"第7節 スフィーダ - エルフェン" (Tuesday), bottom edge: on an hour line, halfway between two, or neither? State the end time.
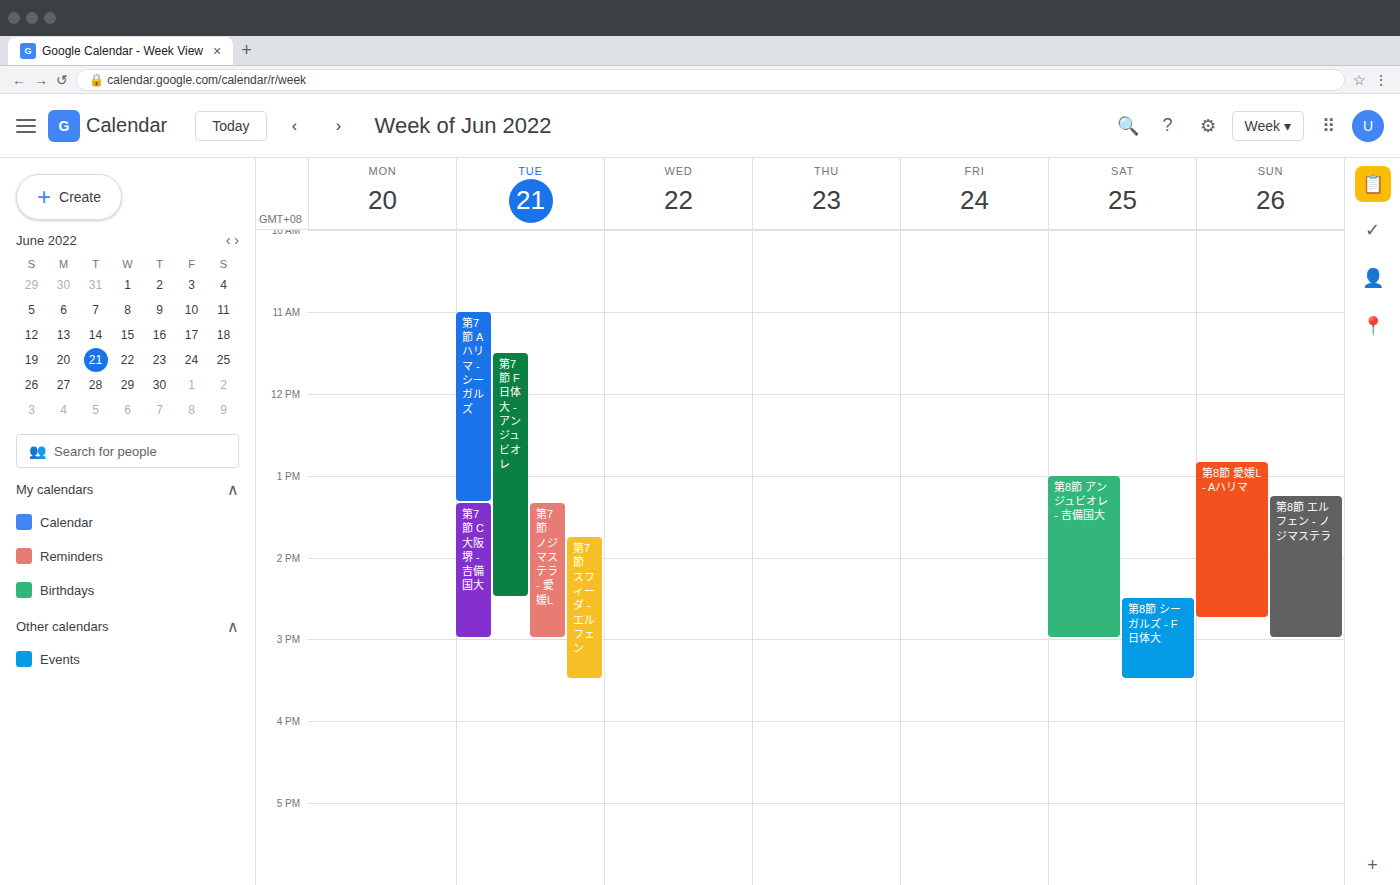
15:30 -- halfway between the 15:00 and 16:00 lines.